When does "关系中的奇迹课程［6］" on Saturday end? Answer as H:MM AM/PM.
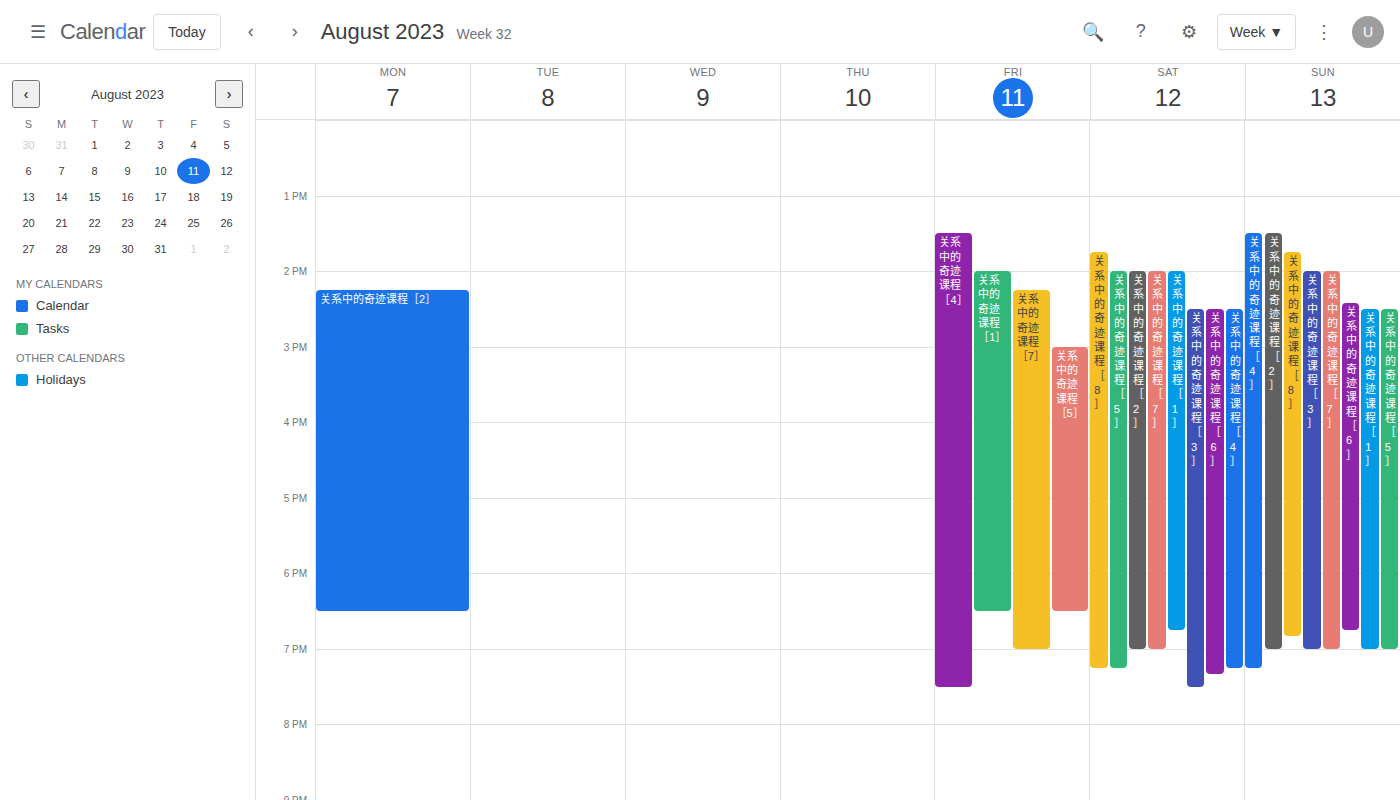
7:20 PM